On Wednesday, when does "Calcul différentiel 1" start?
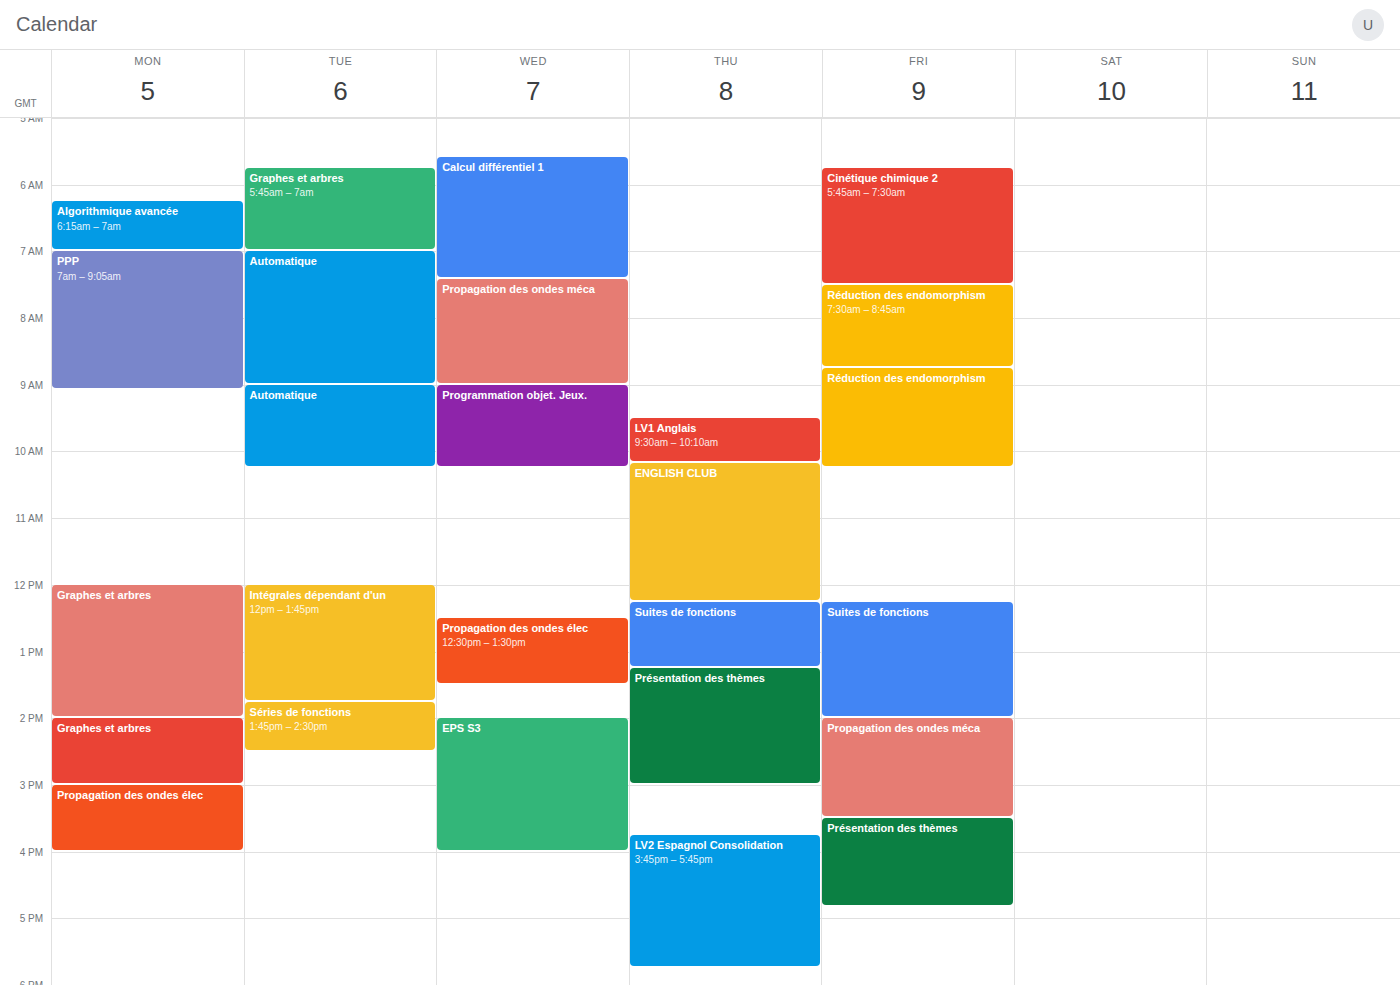
5:35 AM